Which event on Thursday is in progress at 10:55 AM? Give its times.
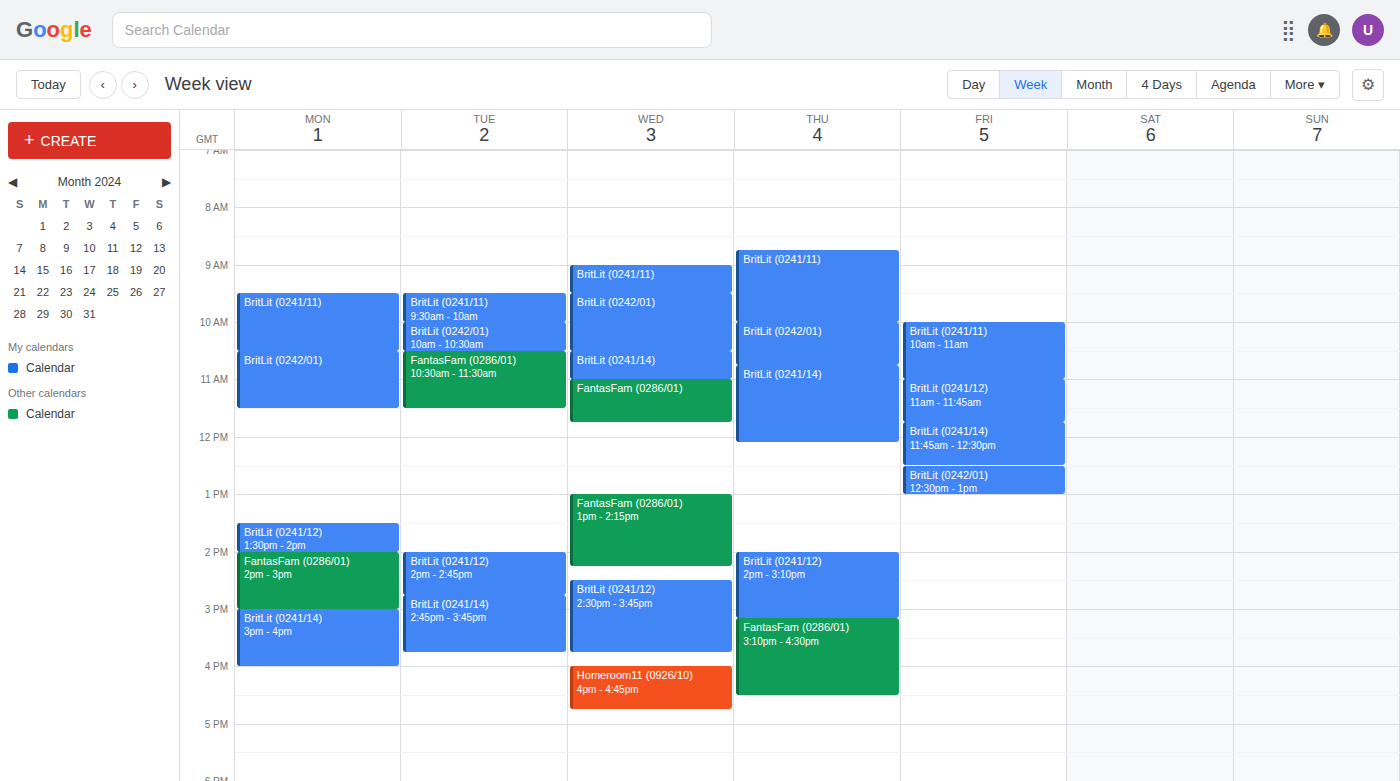
"BritLit (0241/14)", 10:45 AM to 12:05 PM